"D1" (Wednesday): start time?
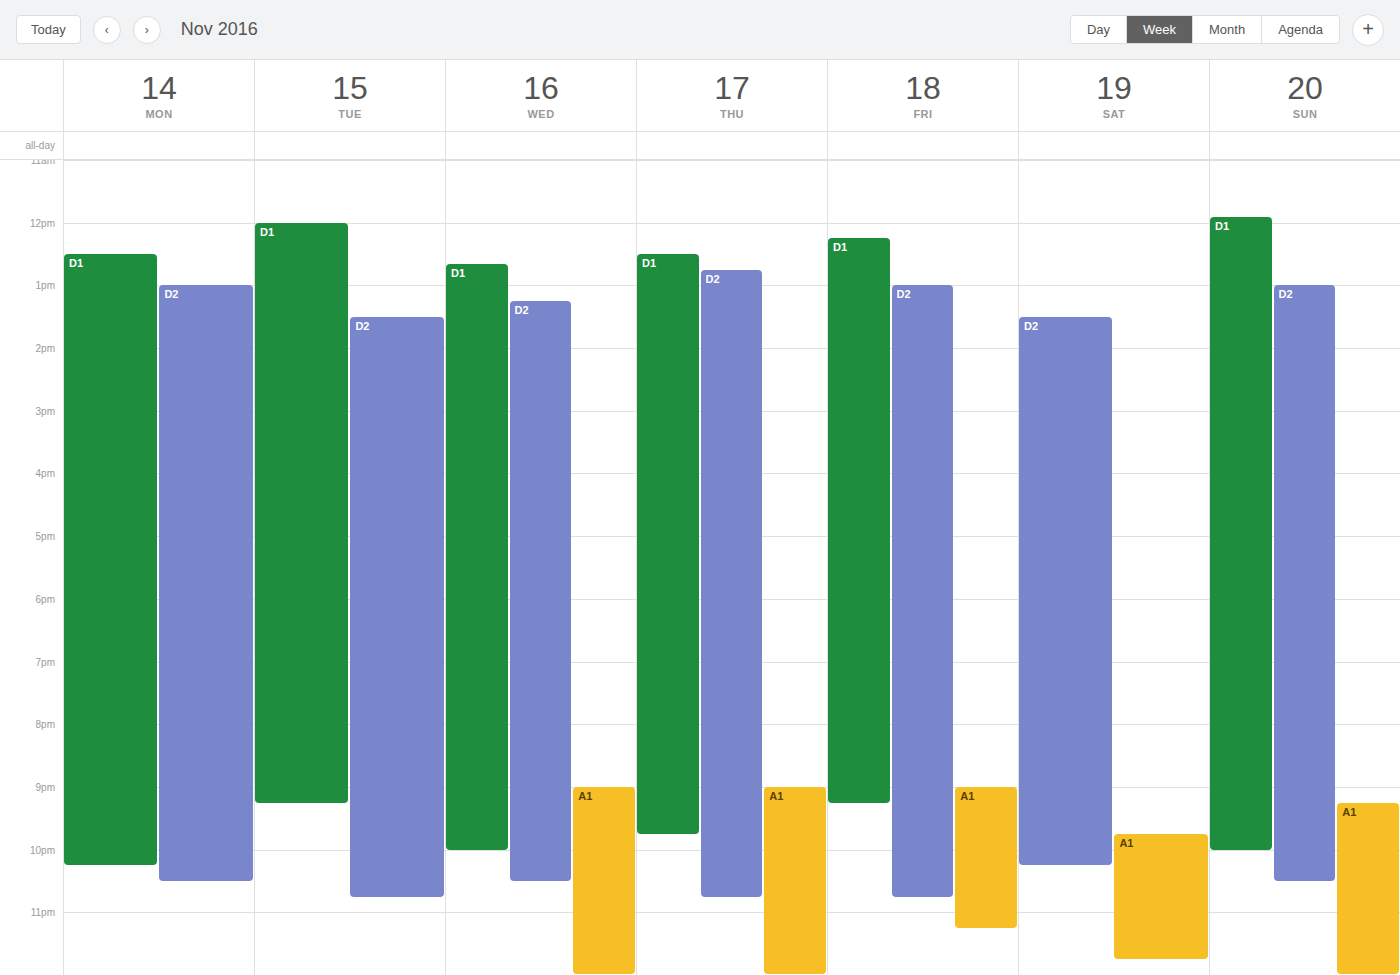
12:40 PM